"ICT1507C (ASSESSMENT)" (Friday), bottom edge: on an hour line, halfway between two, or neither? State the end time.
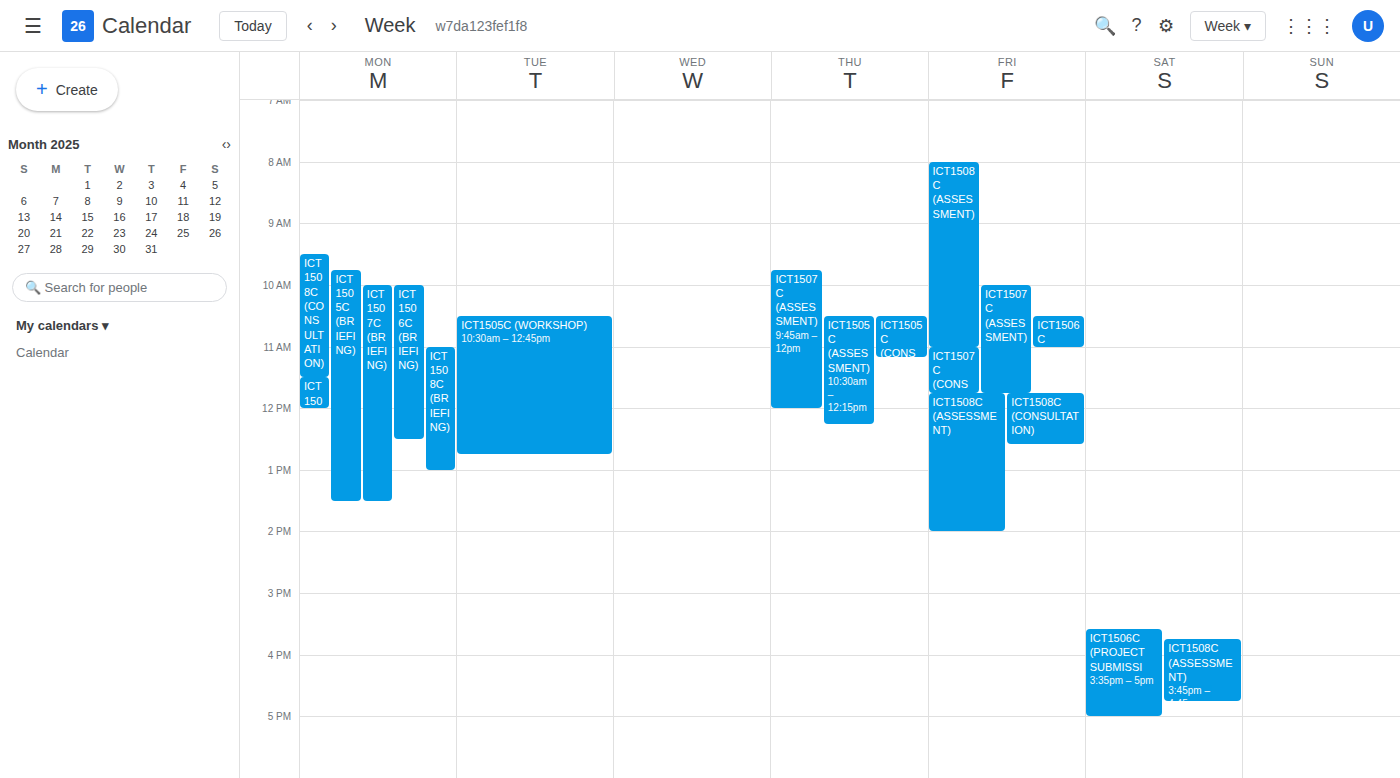
11:45 AM -- neither: three quarters of the way from the 11 AM line to the 12 PM line.